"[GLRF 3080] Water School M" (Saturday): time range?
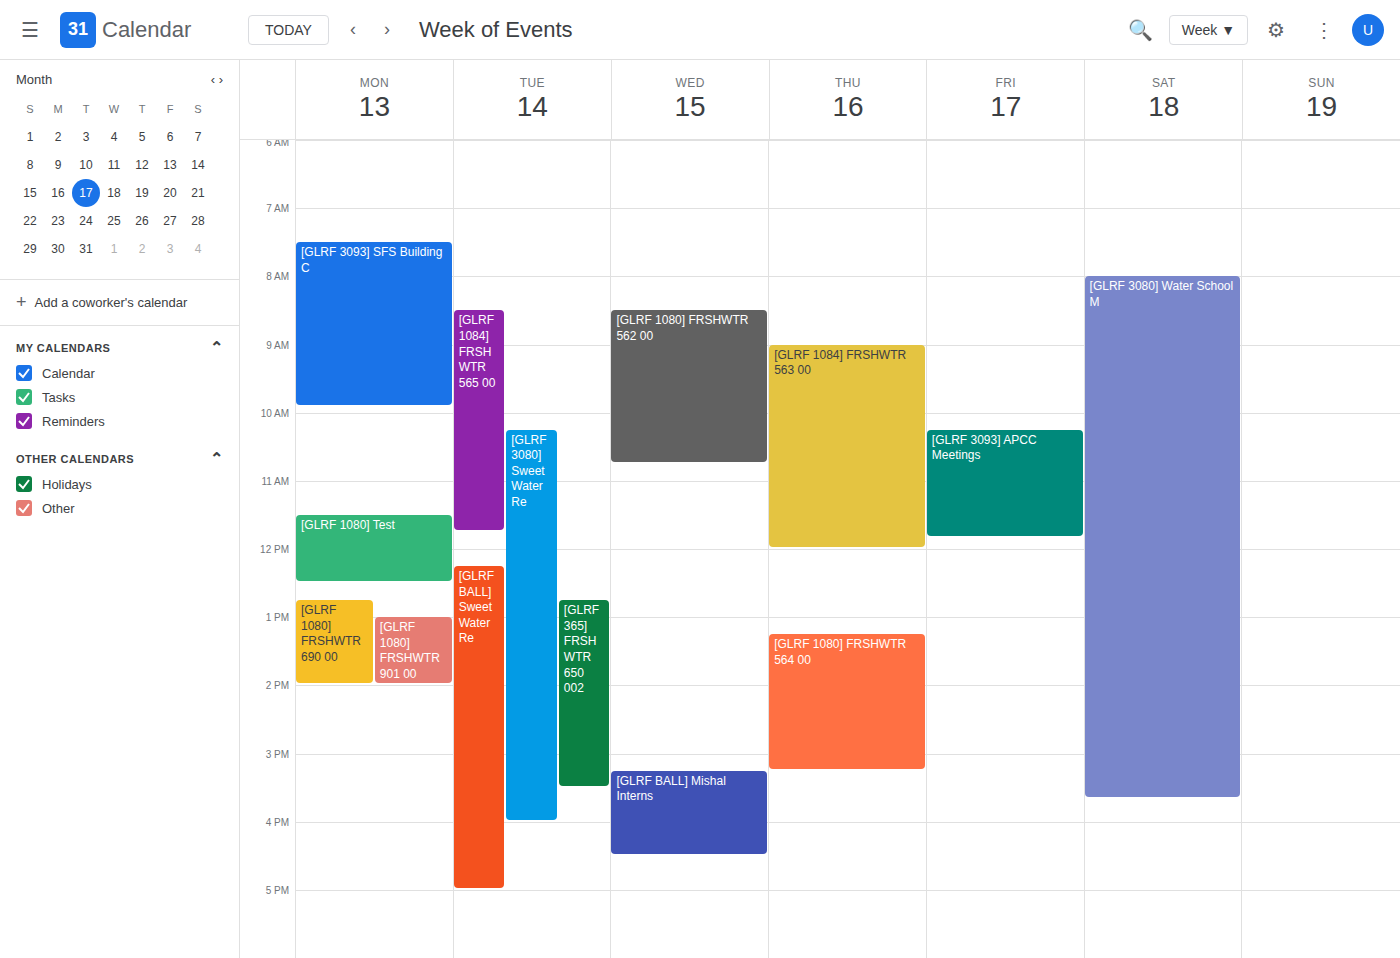
8:00 AM to 3:40 PM